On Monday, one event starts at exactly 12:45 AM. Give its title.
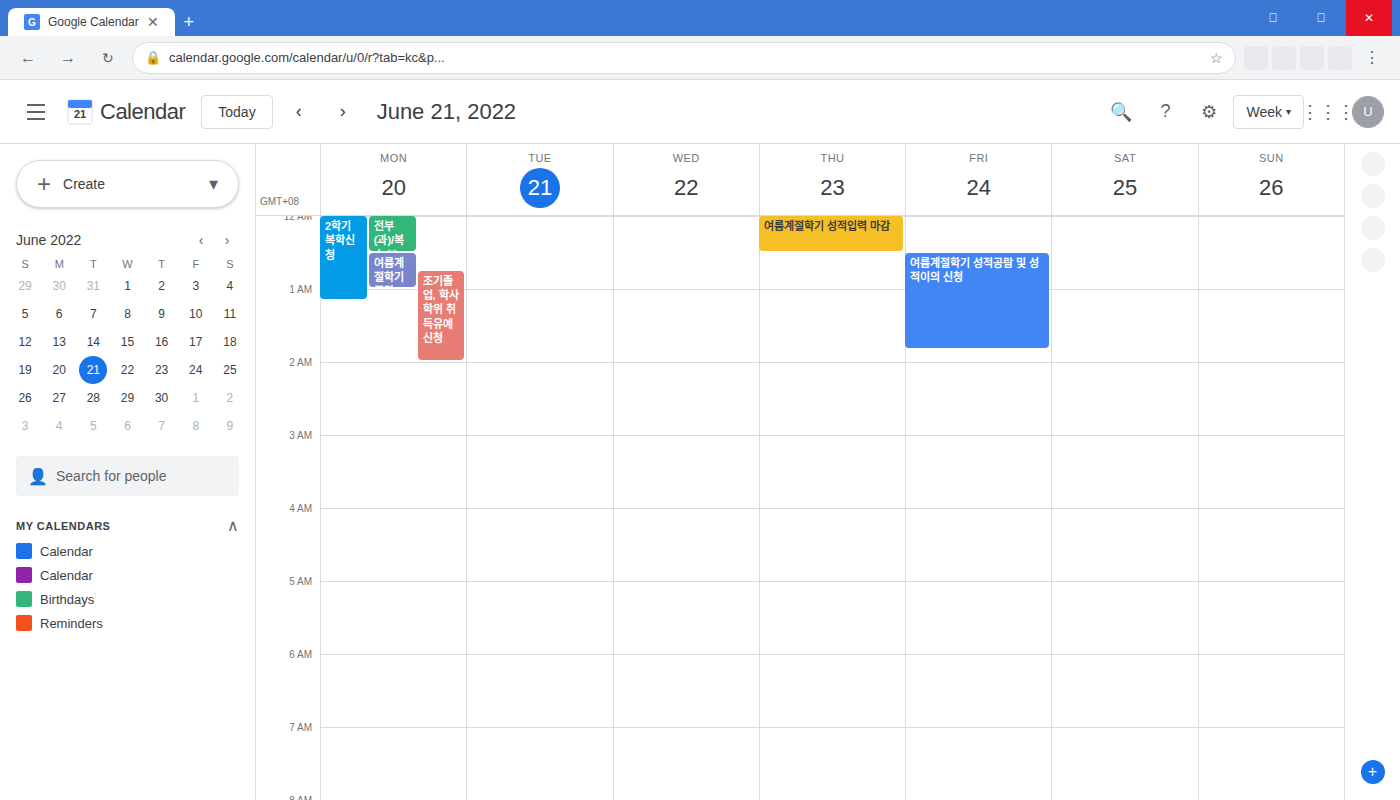
"조기졸업, 학사학위 취득유예 신청"